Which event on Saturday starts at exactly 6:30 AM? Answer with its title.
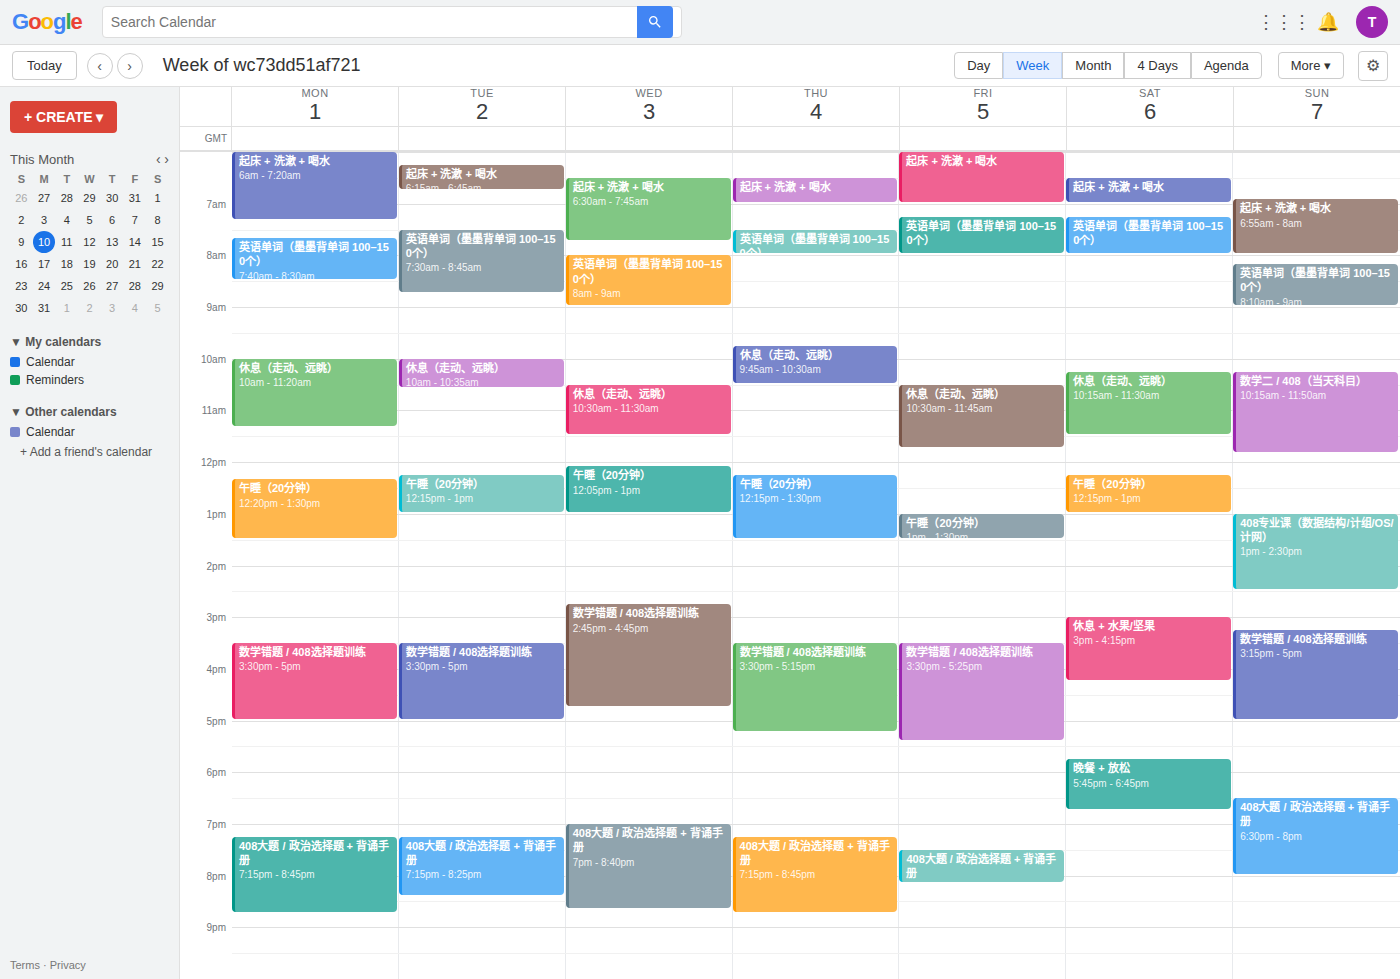
"起床 + 洗漱 + 喝水"